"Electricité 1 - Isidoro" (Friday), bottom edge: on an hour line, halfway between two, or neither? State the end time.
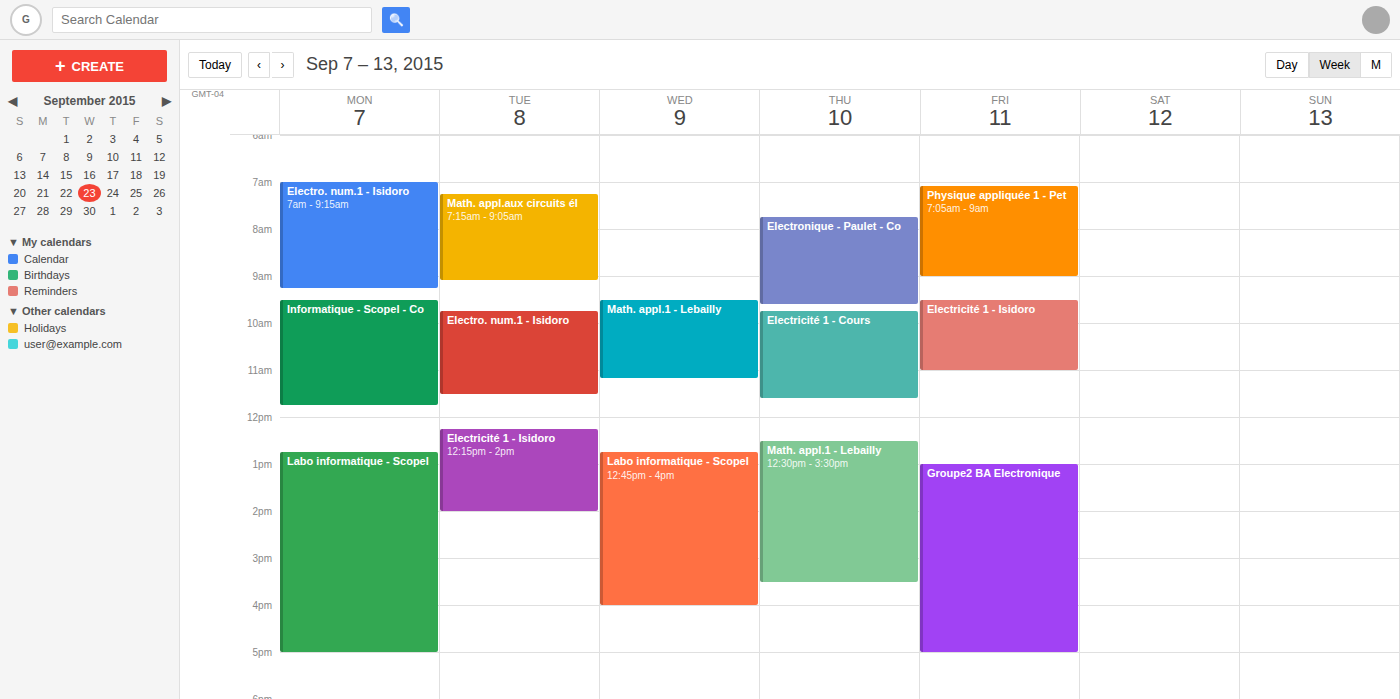
11:00 AM -- exactly on the 11 AM line.